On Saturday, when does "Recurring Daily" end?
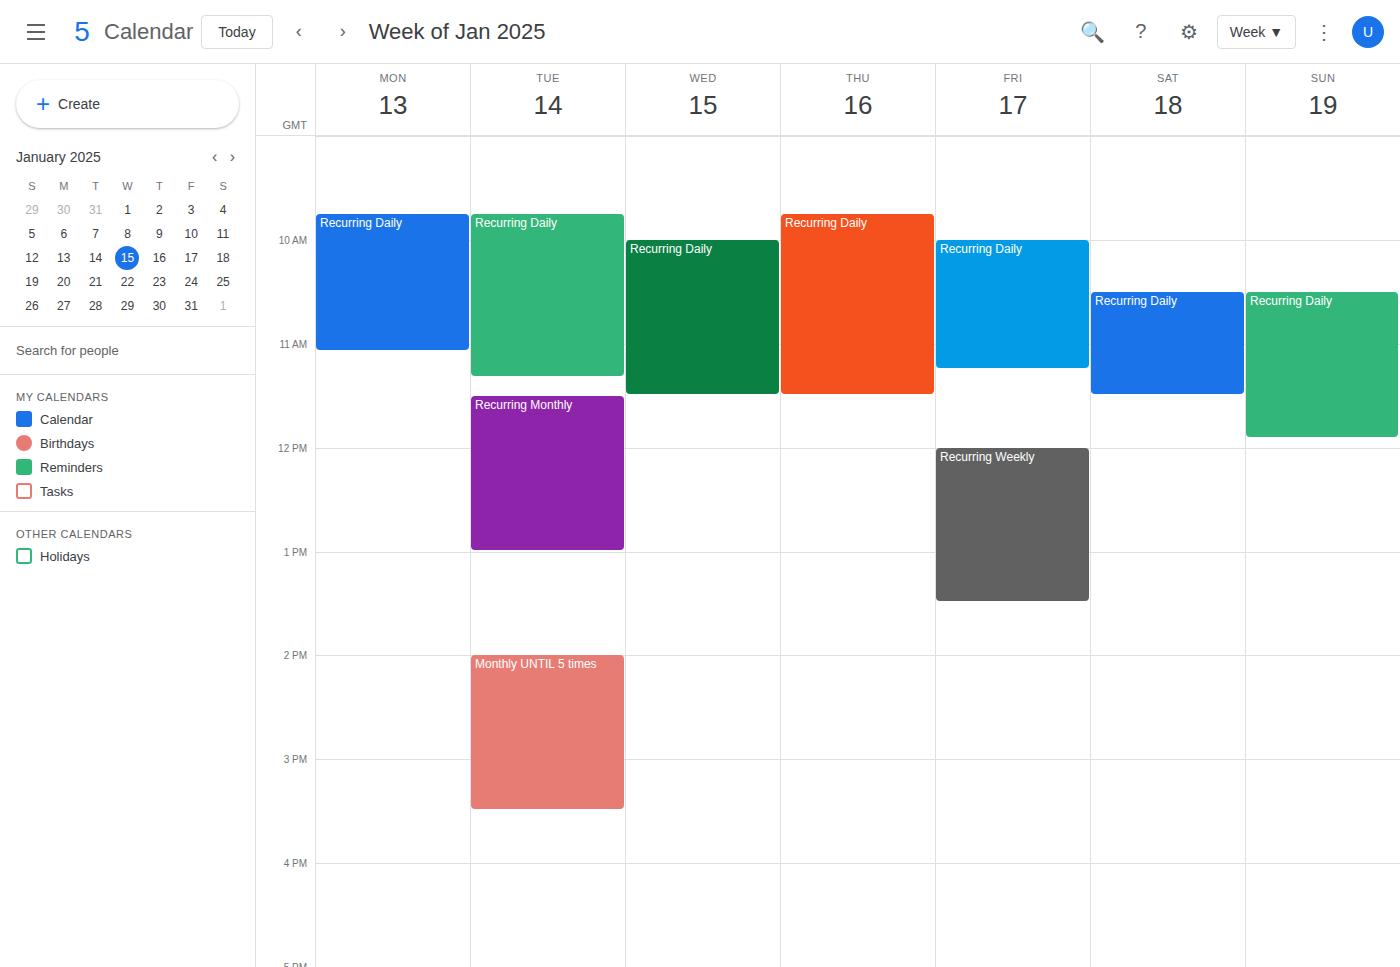
11:30